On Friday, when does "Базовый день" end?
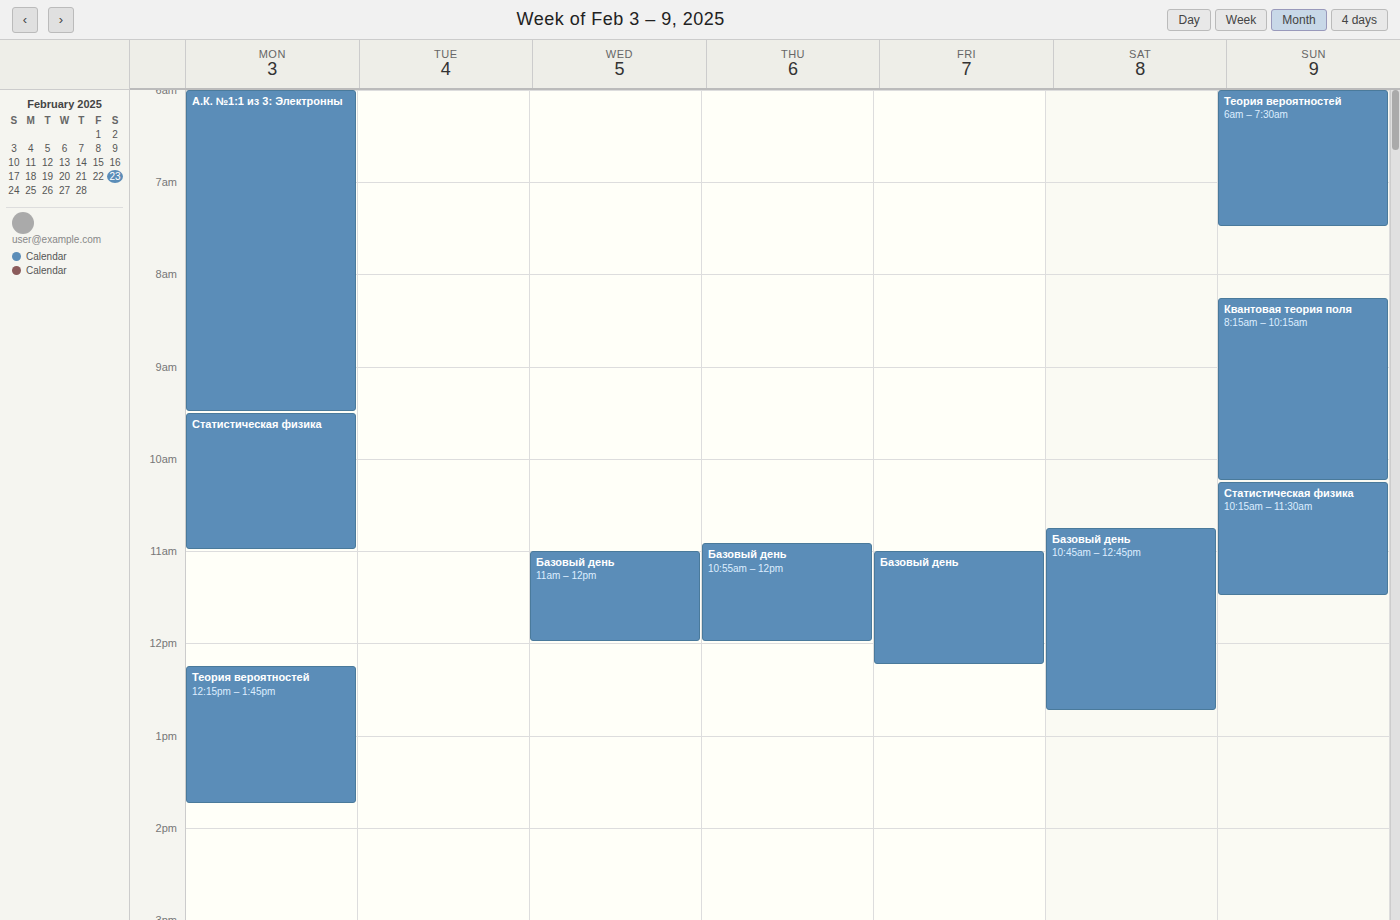
12:15 PM